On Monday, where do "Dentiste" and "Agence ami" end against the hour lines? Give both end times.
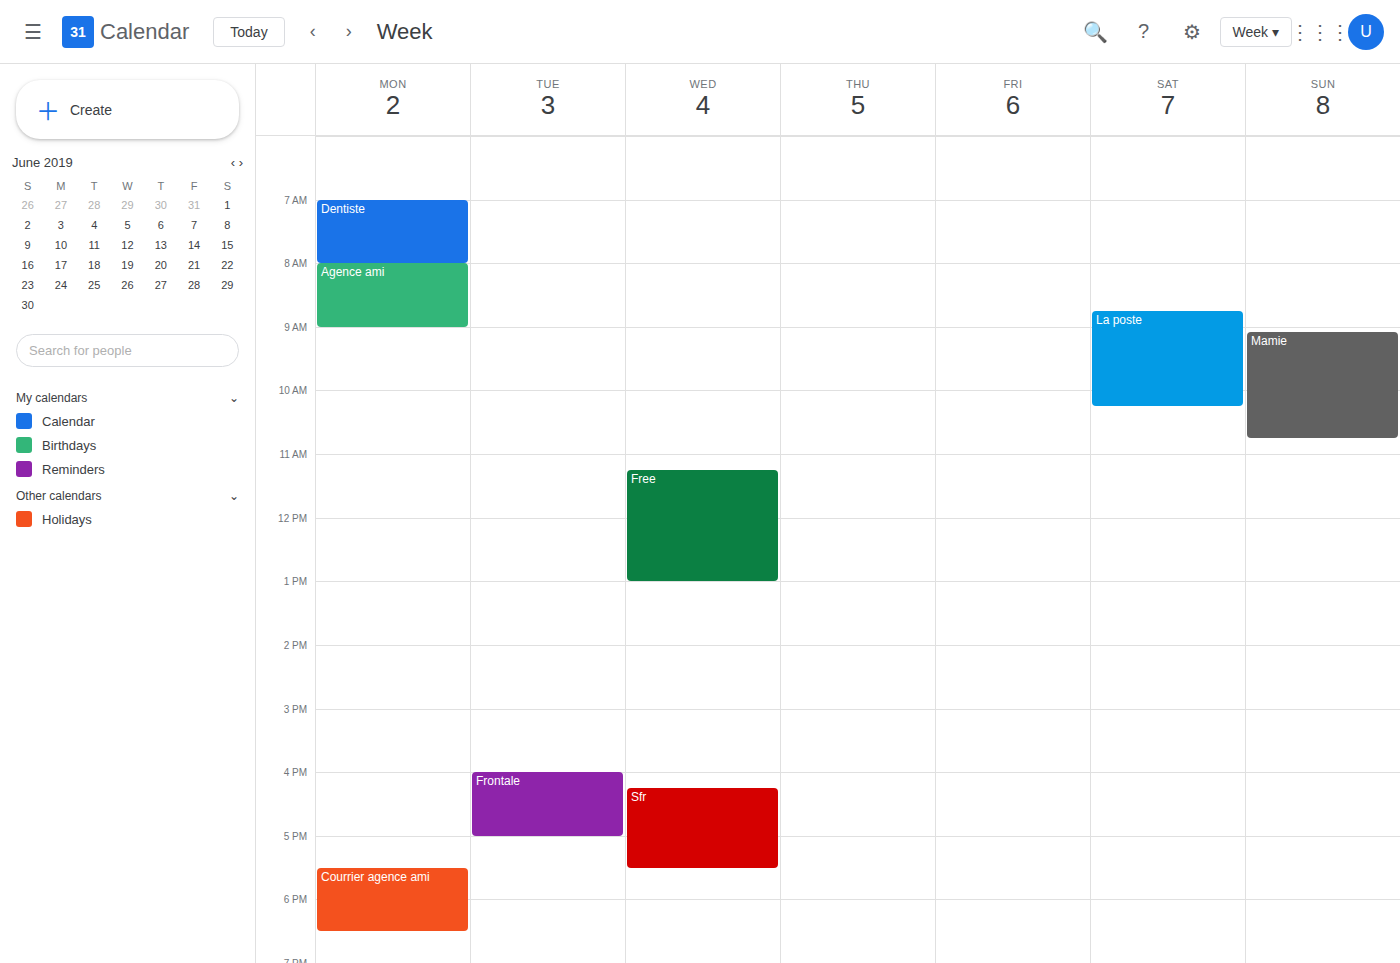
"Dentiste": 8:00 AM, exactly on the 8 AM line. "Agence ami": 9:00 AM, exactly on the 9 AM line.